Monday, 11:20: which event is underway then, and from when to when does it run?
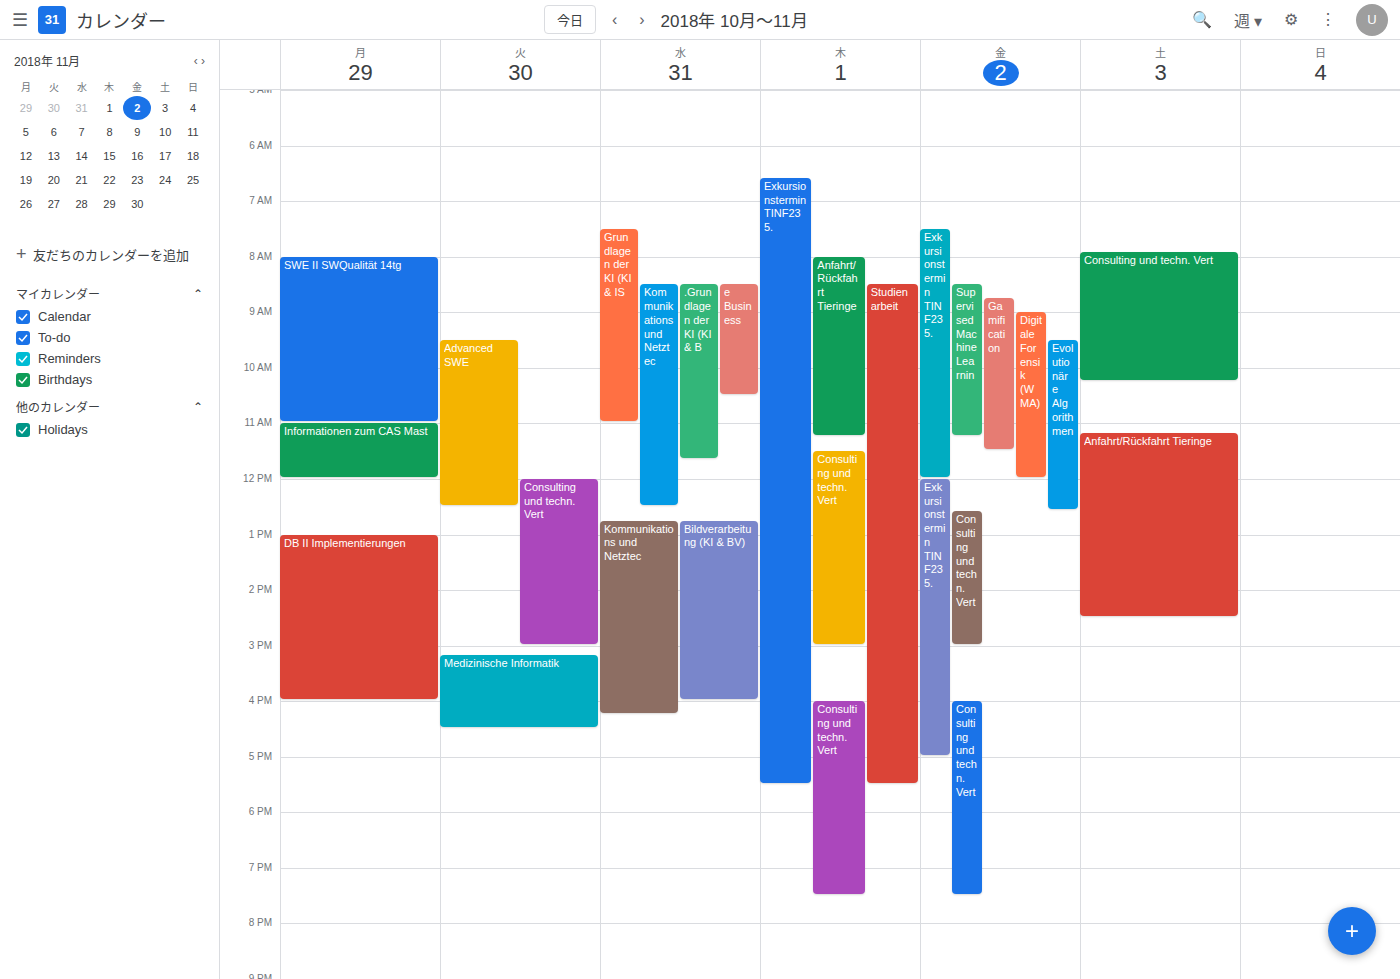
"Informationen zum CAS Mast", 11:00 to 12:00